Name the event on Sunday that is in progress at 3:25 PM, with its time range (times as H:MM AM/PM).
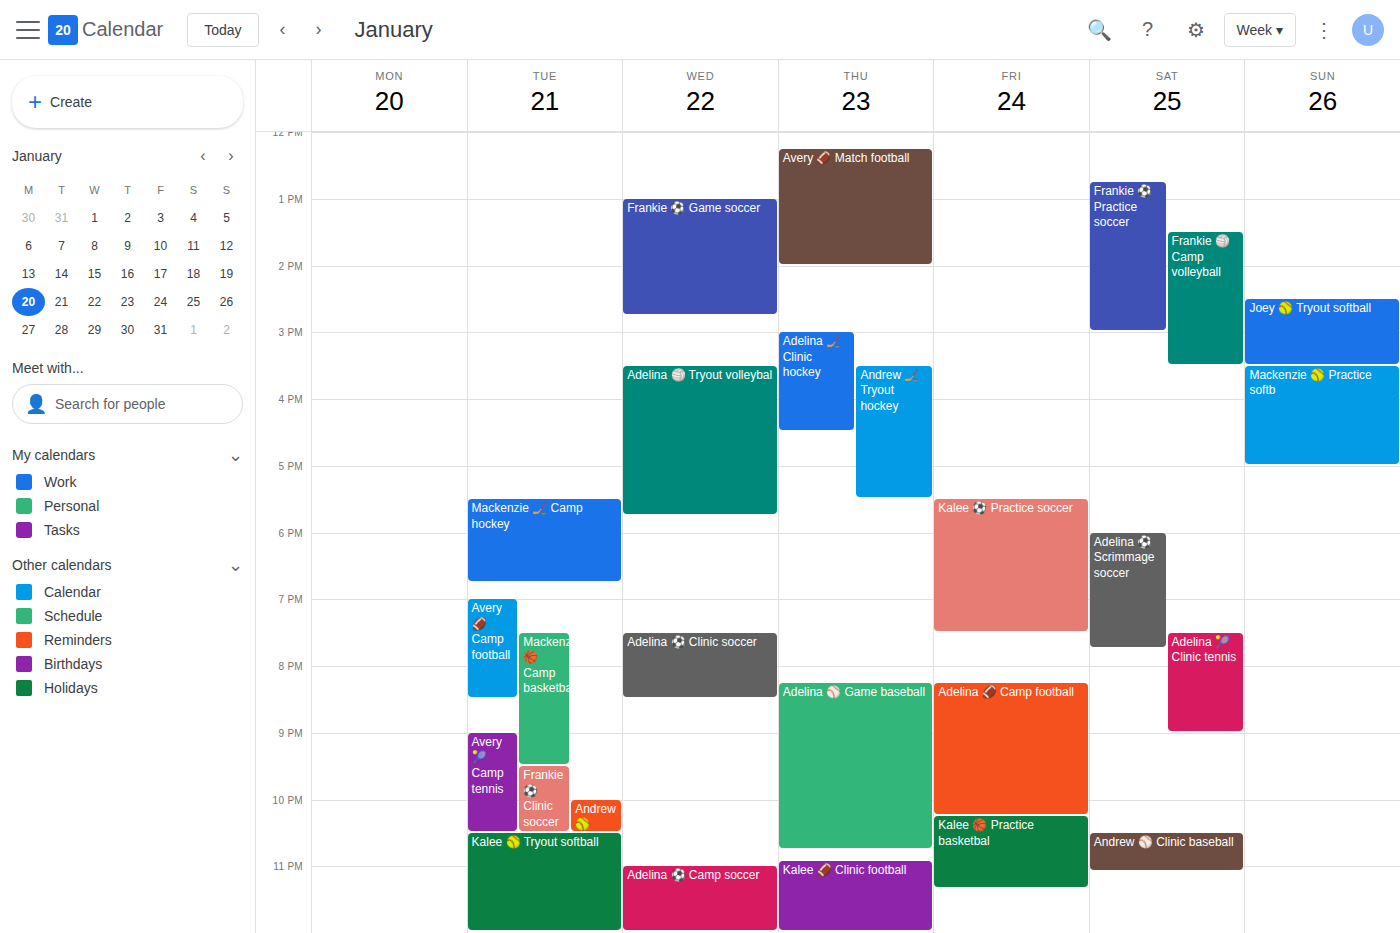
"Joey 🥎 Tryout softball", 2:30 PM to 3:30 PM